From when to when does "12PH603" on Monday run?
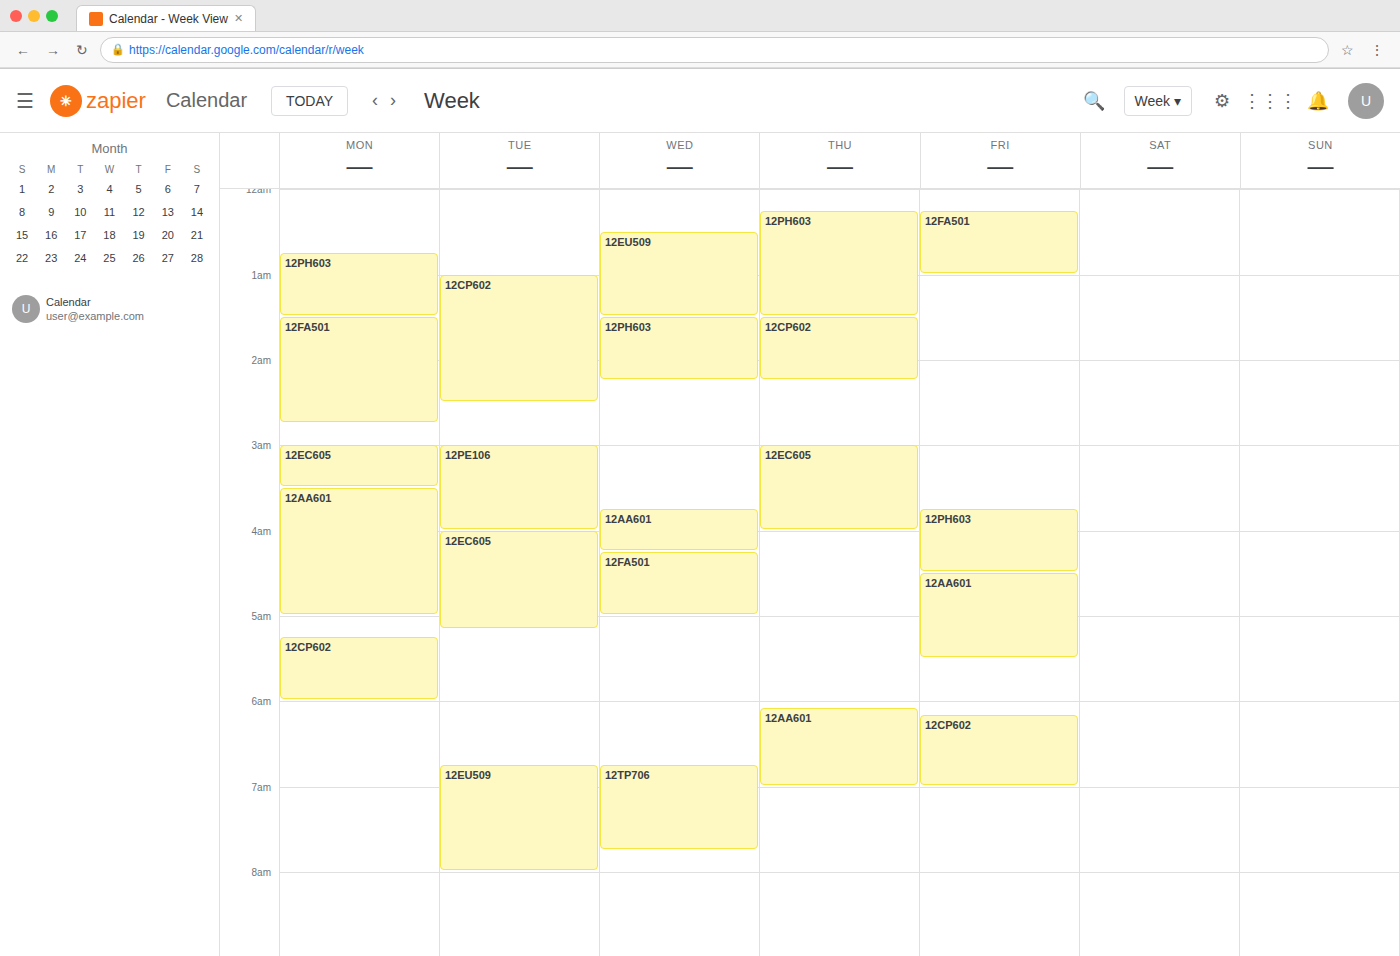
00:45 to 01:30